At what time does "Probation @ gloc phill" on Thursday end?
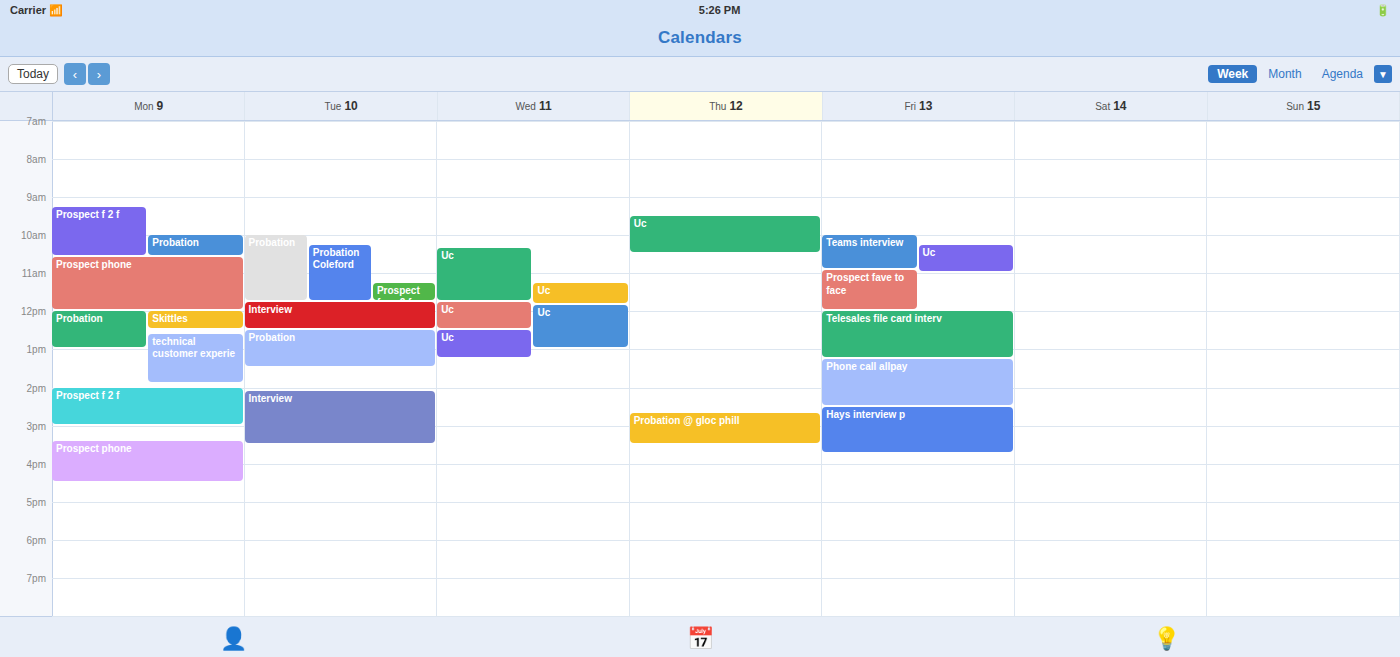
3:30 PM